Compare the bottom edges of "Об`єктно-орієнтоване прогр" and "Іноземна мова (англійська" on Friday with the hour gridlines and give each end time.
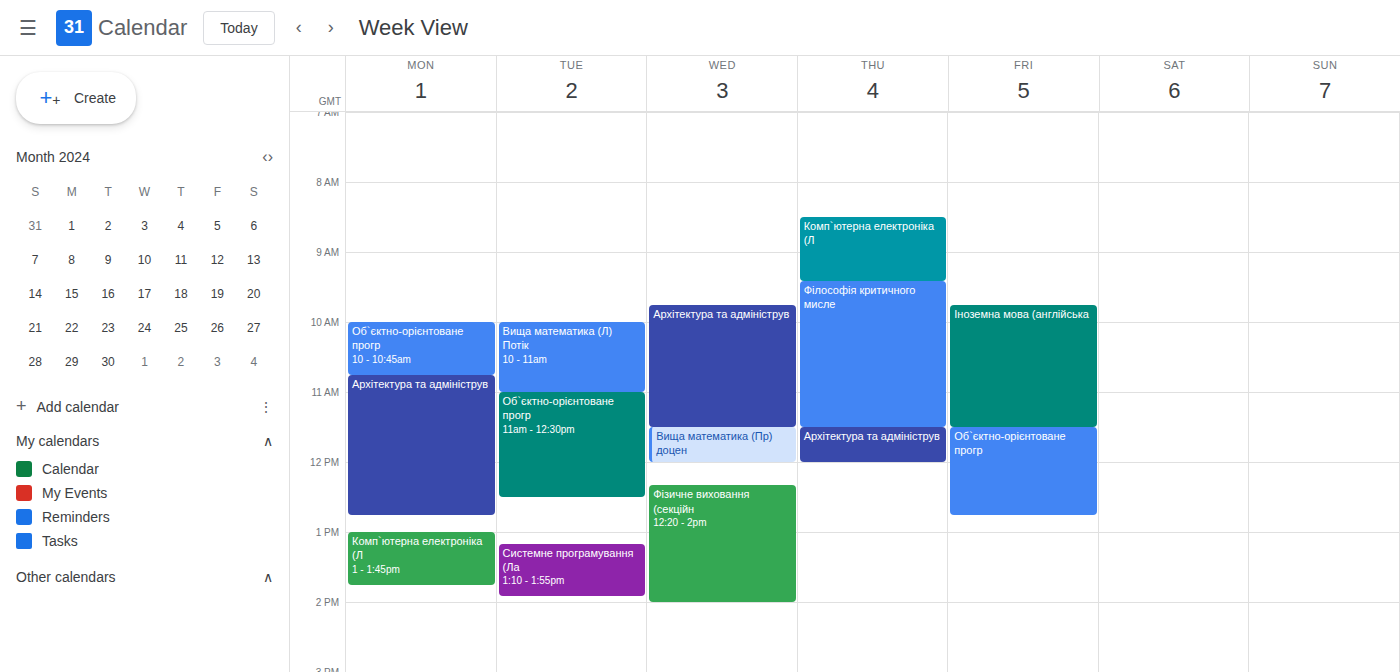
"Об`єктно-орієнтоване прогр": 12:45 PM, neither: three quarters of the way from the 12 PM line to the 1 PM line. "Іноземна мова (англійська": 11:30 AM, halfway between the 11 AM and 12 PM lines.